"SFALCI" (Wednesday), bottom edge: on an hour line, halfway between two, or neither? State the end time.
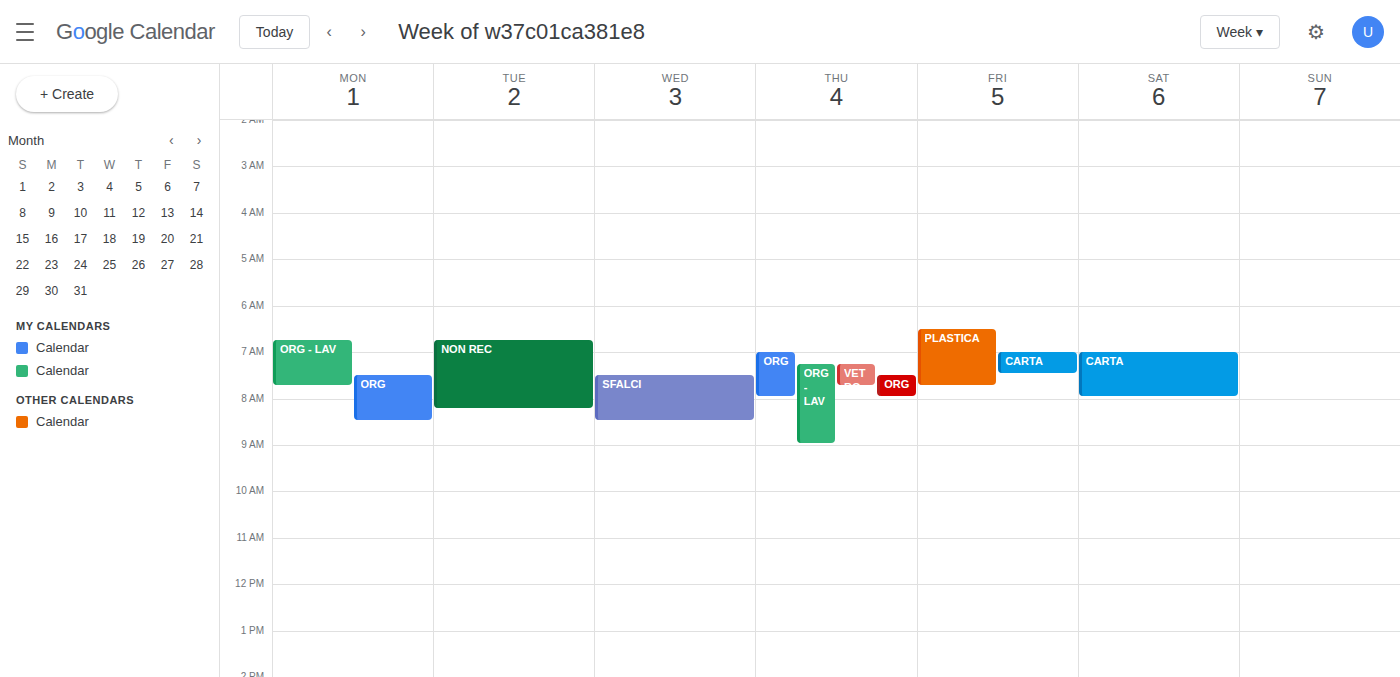
08:30 -- halfway between the 08:00 and 09:00 lines.